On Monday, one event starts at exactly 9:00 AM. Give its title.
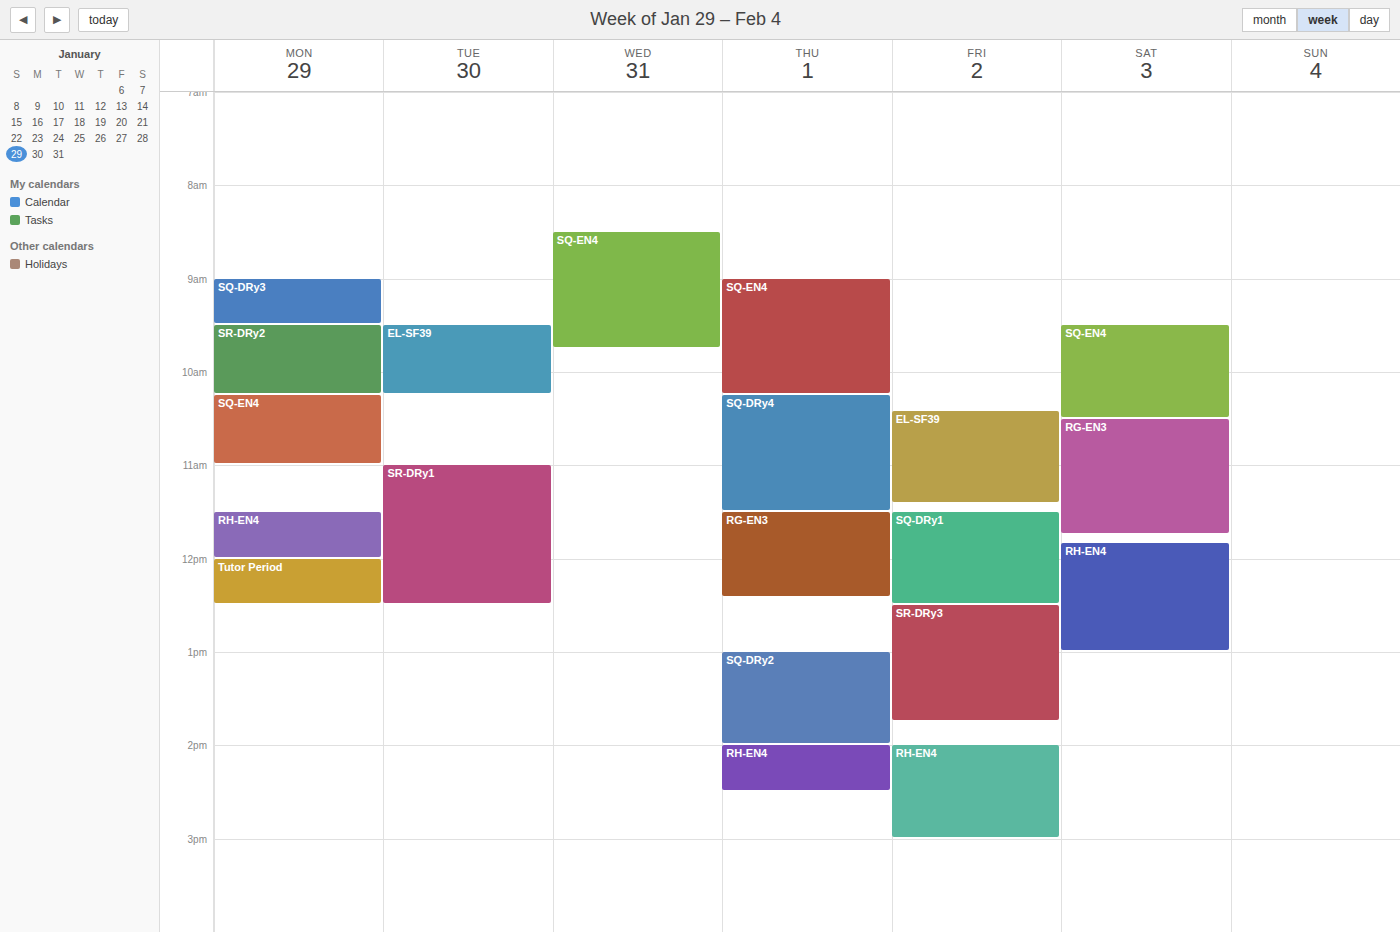
"SQ-DRy3"